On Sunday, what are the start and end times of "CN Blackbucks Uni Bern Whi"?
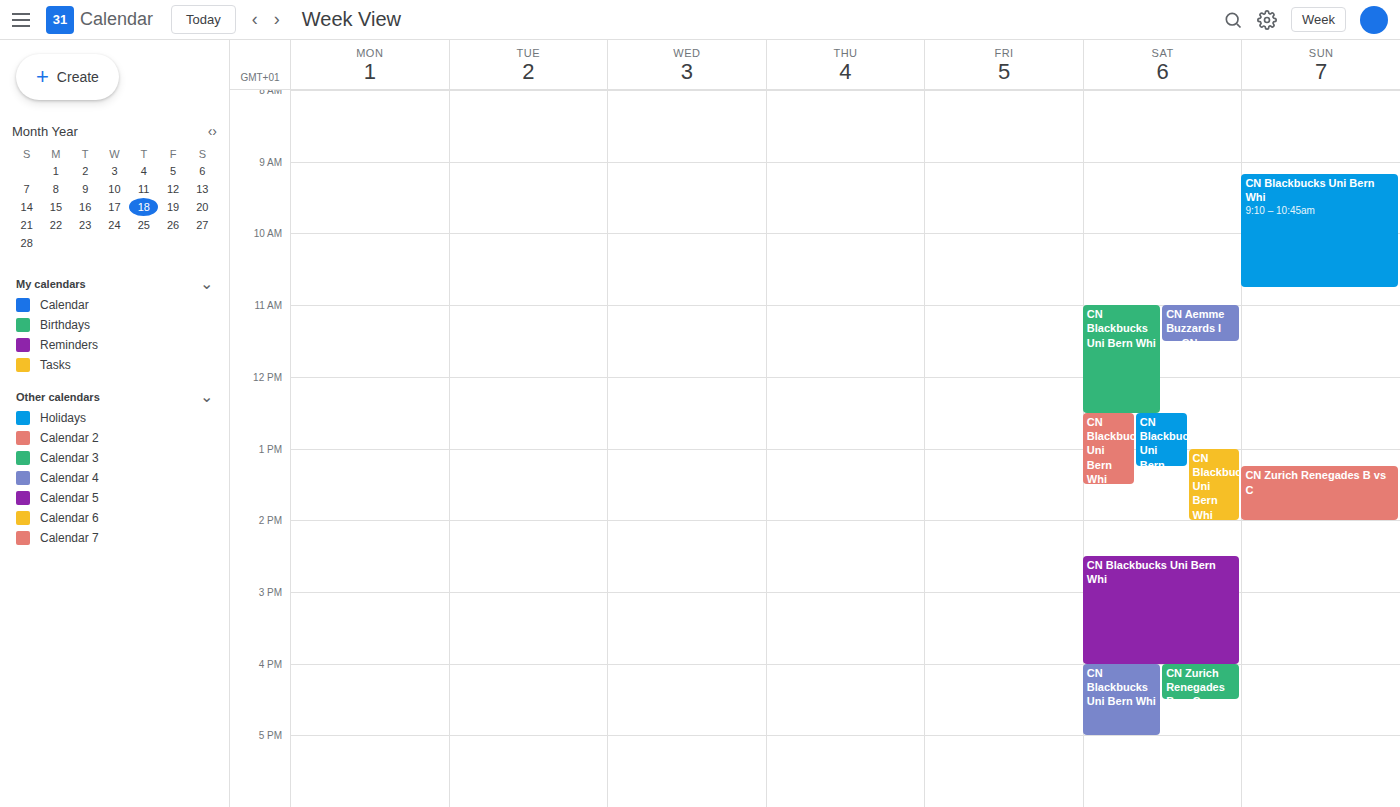
09:10 to 10:45